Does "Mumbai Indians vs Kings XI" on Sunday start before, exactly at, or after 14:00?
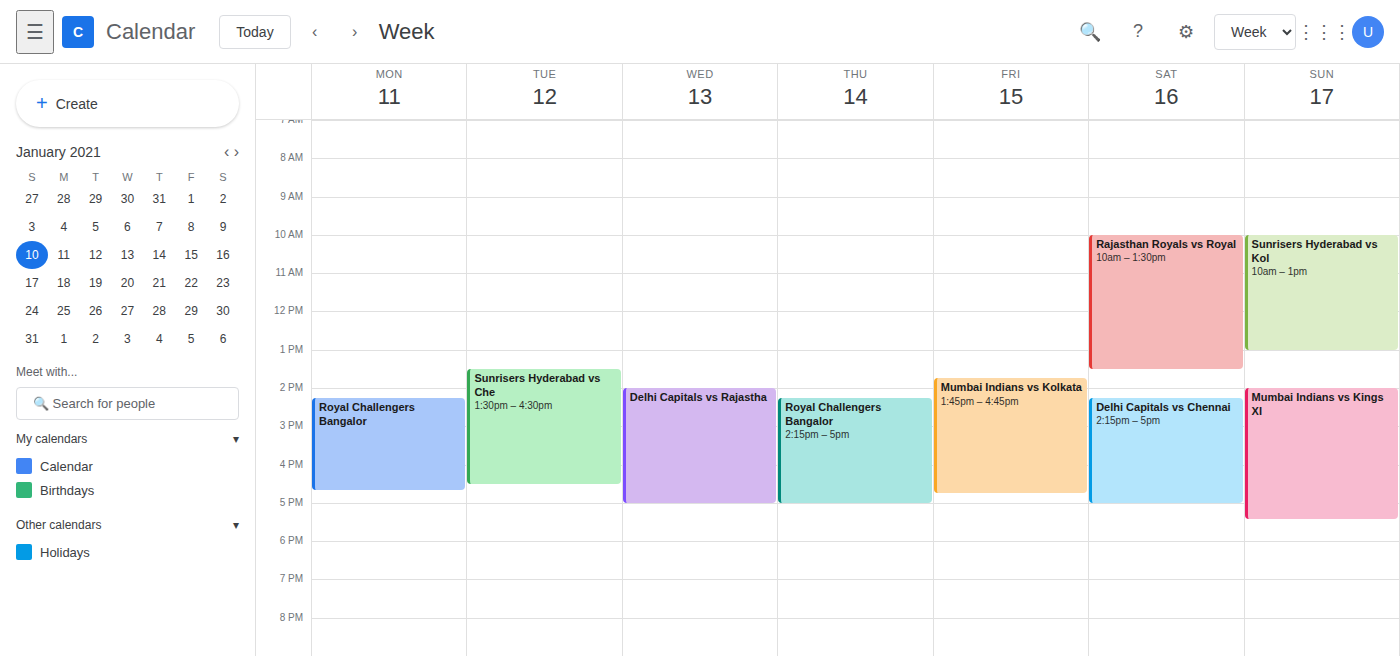
14:00 -- exactly at 14:00, on the 14:00 line.